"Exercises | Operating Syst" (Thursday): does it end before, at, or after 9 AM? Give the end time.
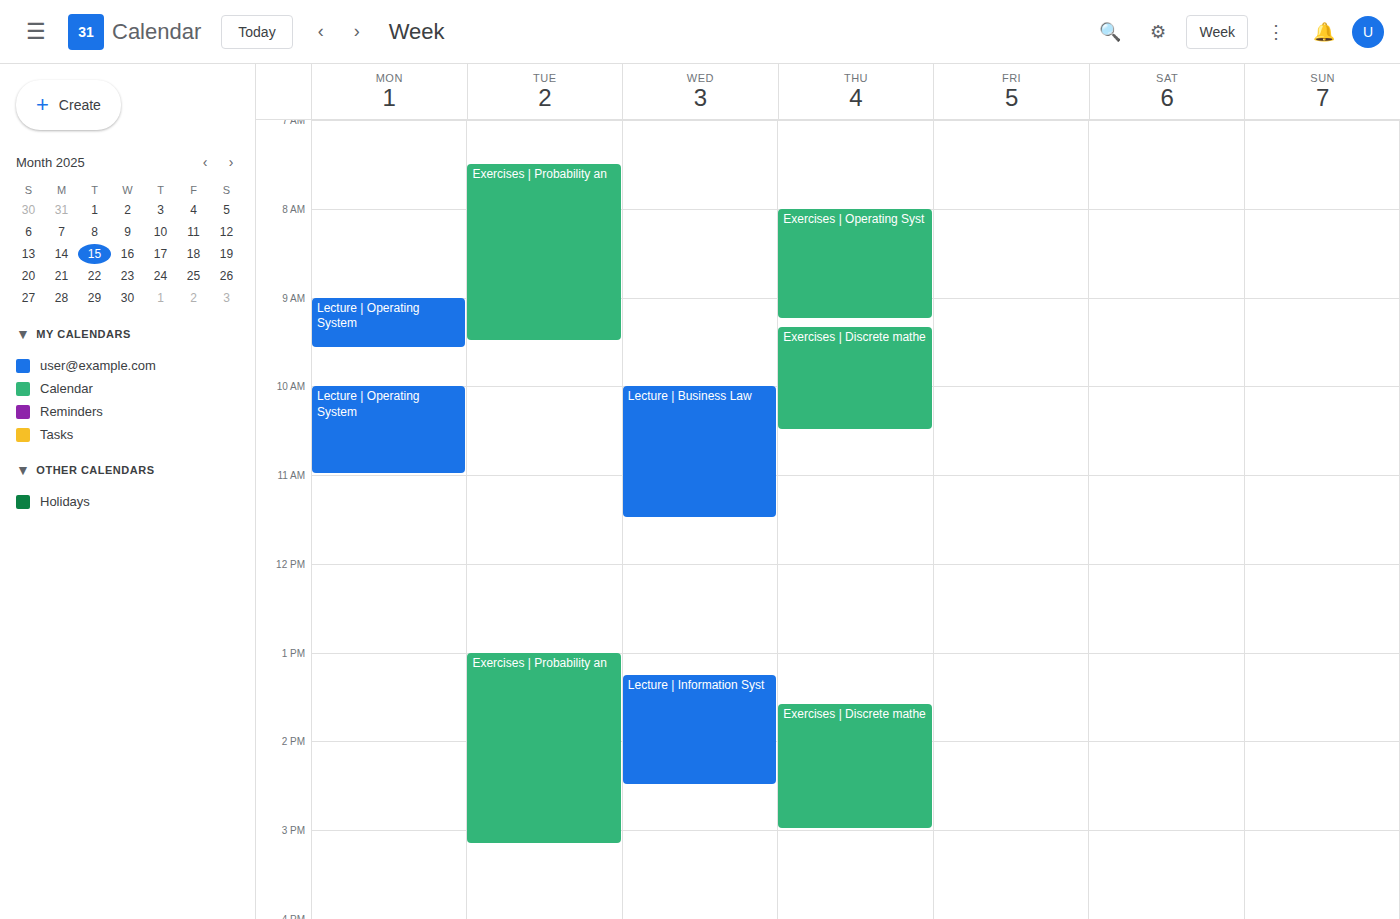
9:15 AM -- after 9 AM, 15 minutes below the 9 AM line.